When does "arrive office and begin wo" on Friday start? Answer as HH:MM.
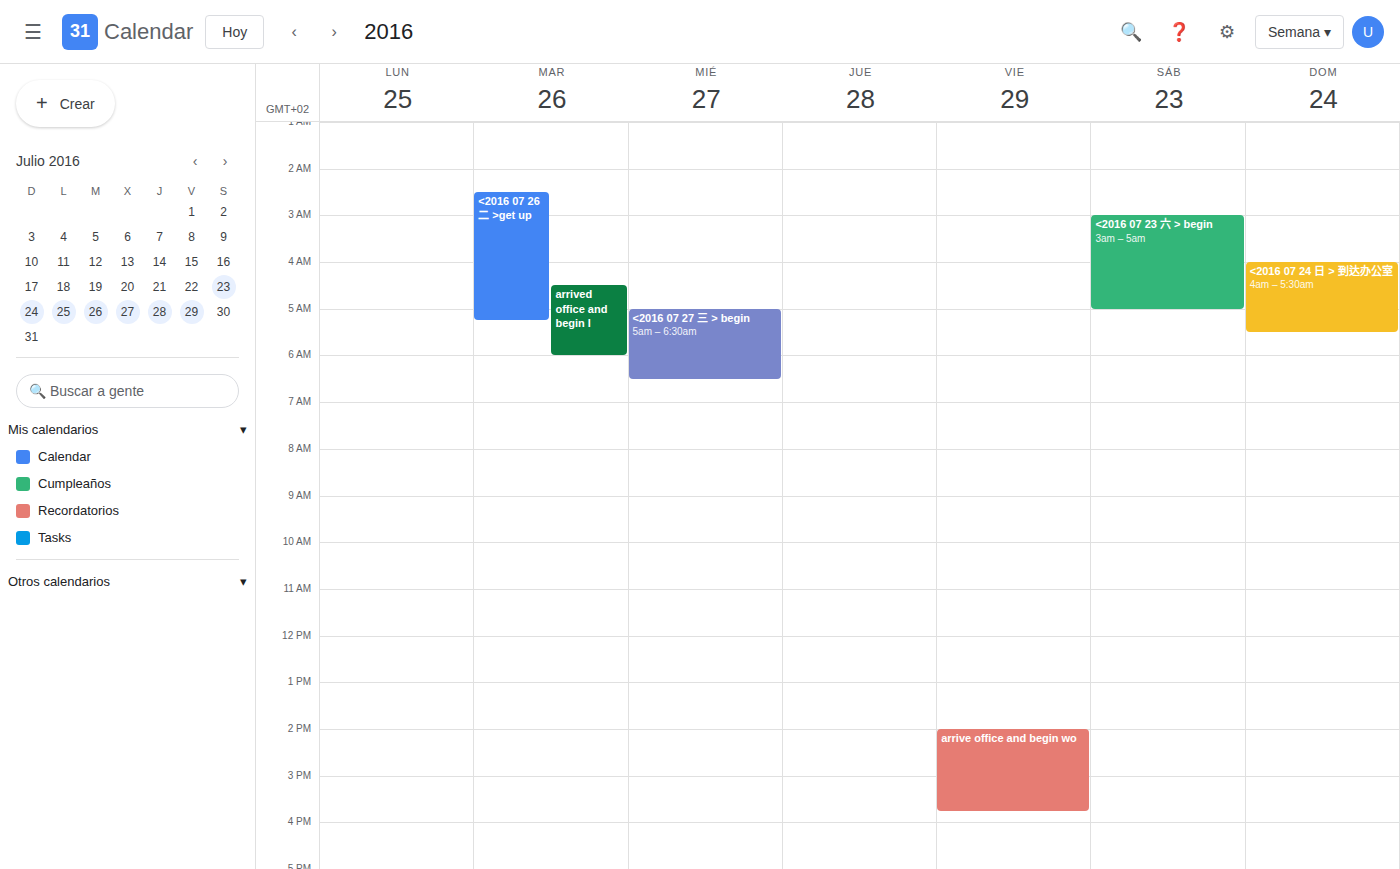
14:00